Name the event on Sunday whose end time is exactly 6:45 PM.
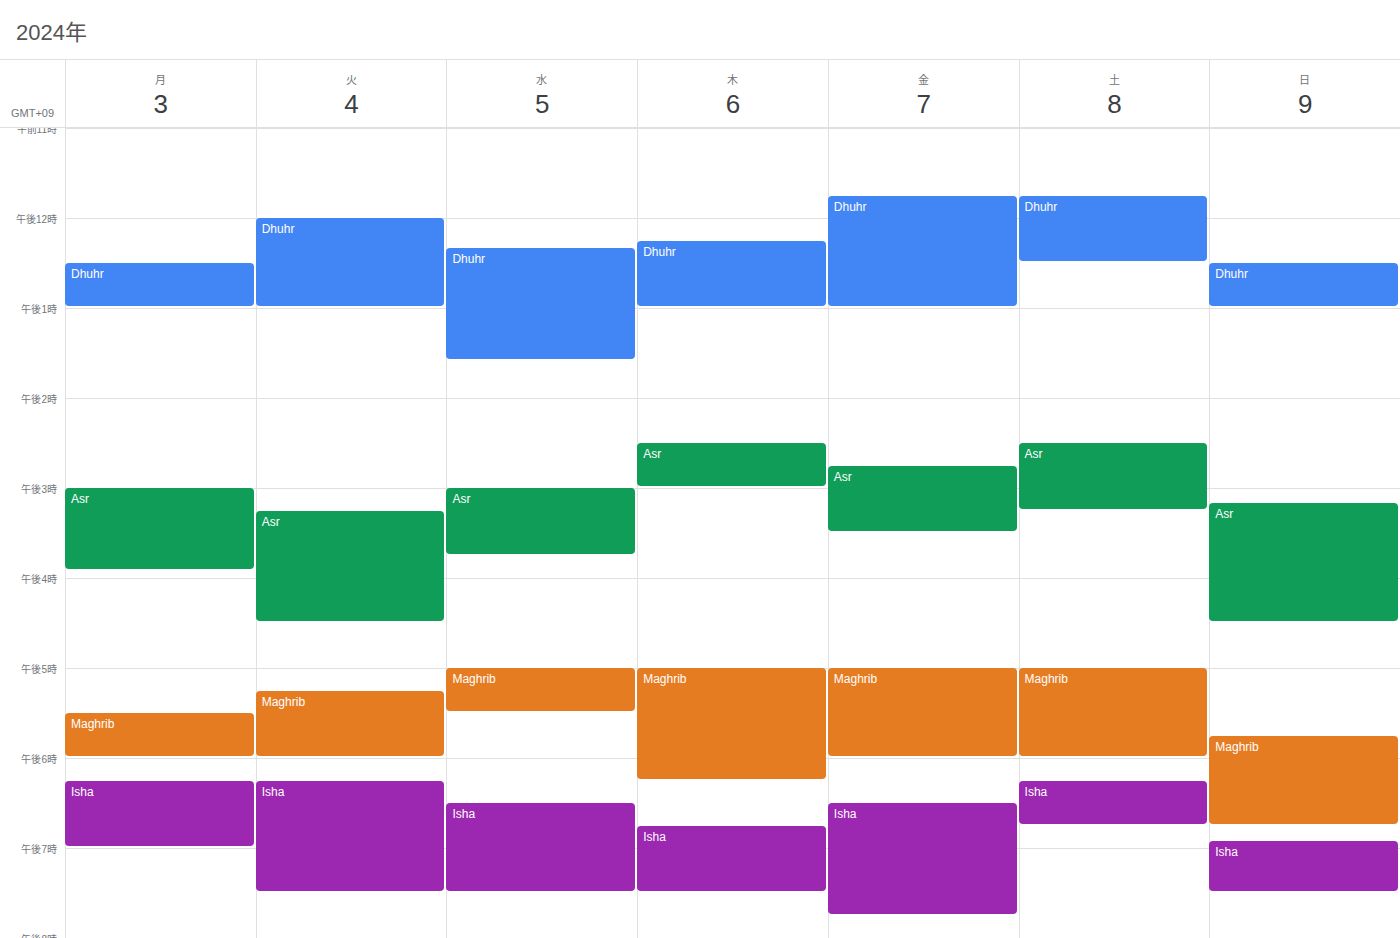
"Maghrib"